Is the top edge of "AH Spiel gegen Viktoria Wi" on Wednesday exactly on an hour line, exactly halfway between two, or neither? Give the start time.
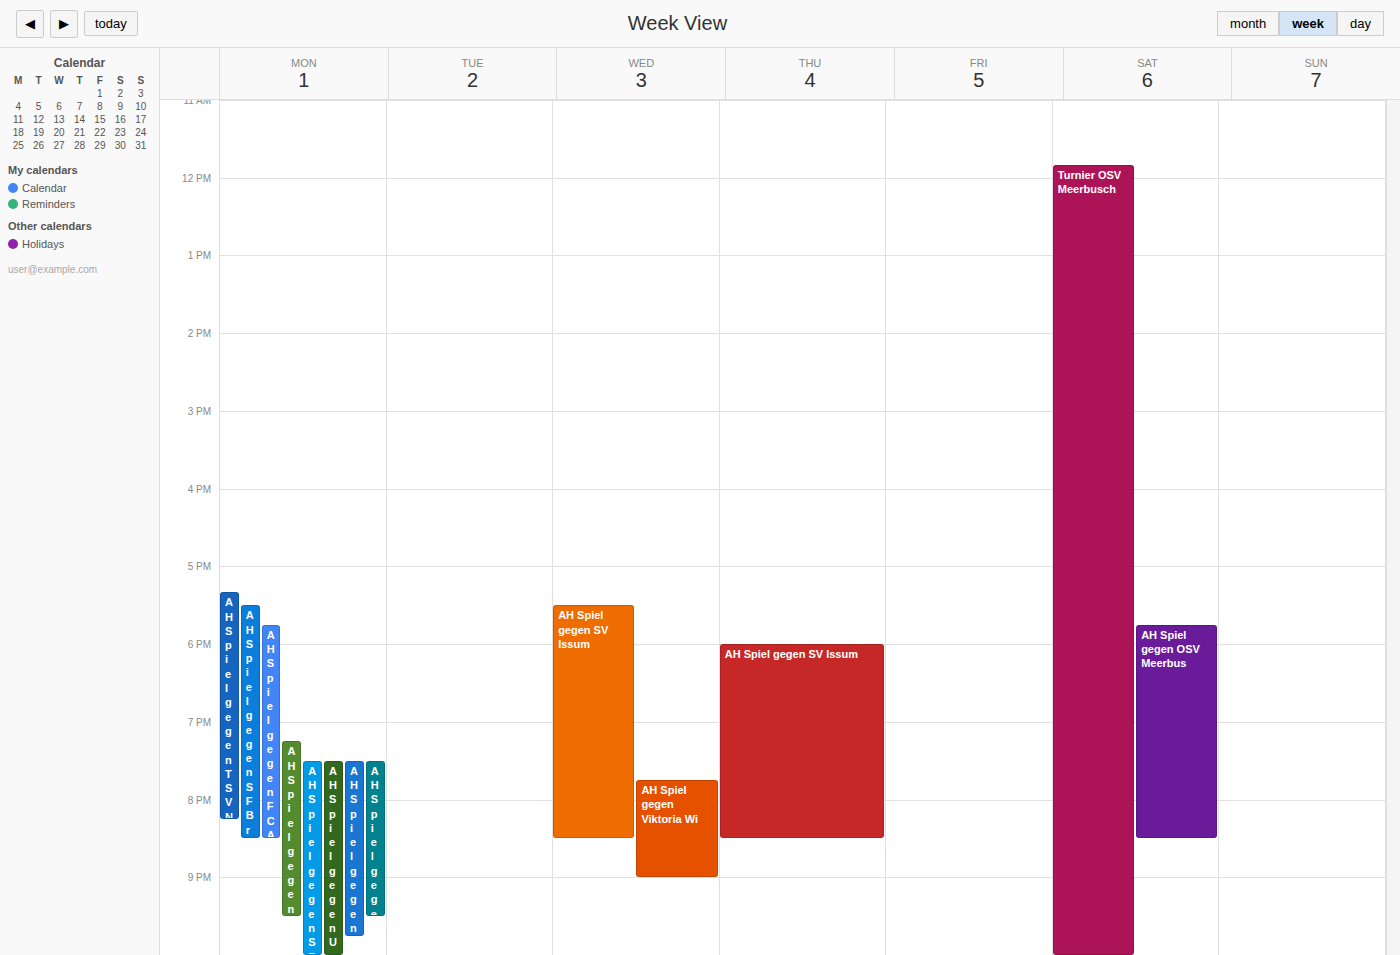
19:45 -- neither: three quarters of the way from the 19:00 line to the 20:00 line.